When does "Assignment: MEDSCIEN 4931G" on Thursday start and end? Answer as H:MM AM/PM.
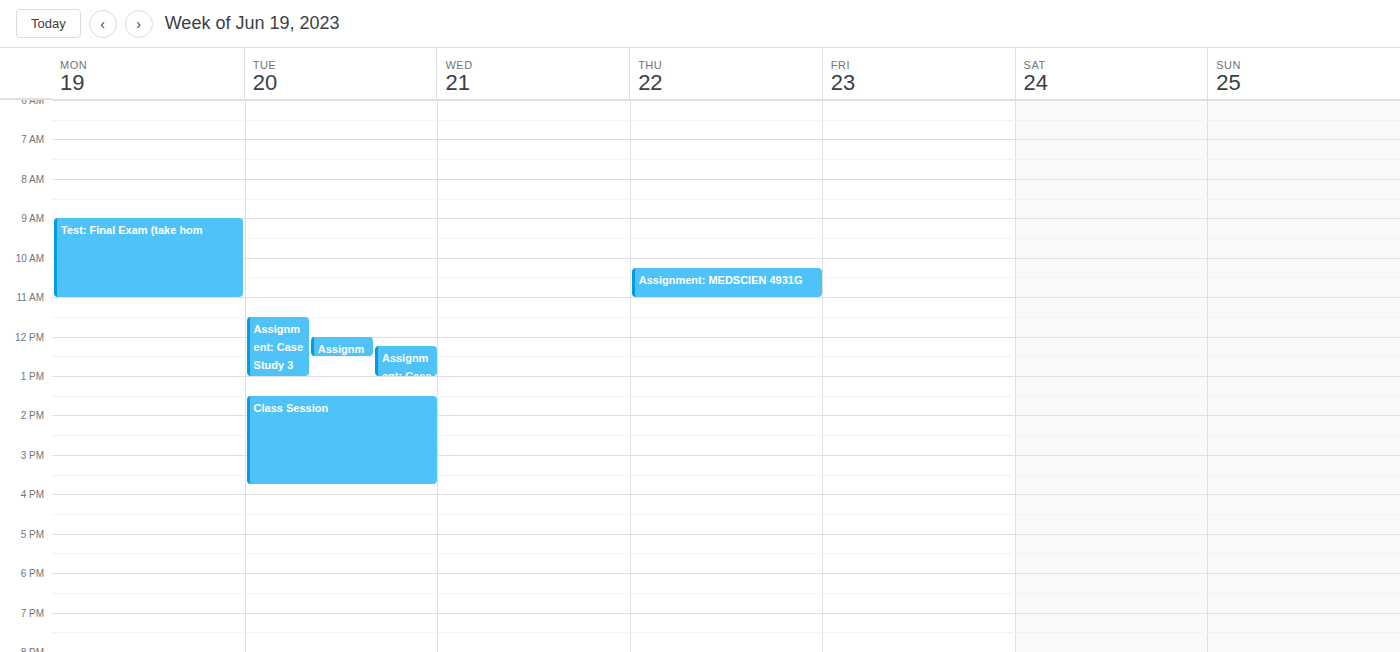
10:15 AM to 11:00 AM